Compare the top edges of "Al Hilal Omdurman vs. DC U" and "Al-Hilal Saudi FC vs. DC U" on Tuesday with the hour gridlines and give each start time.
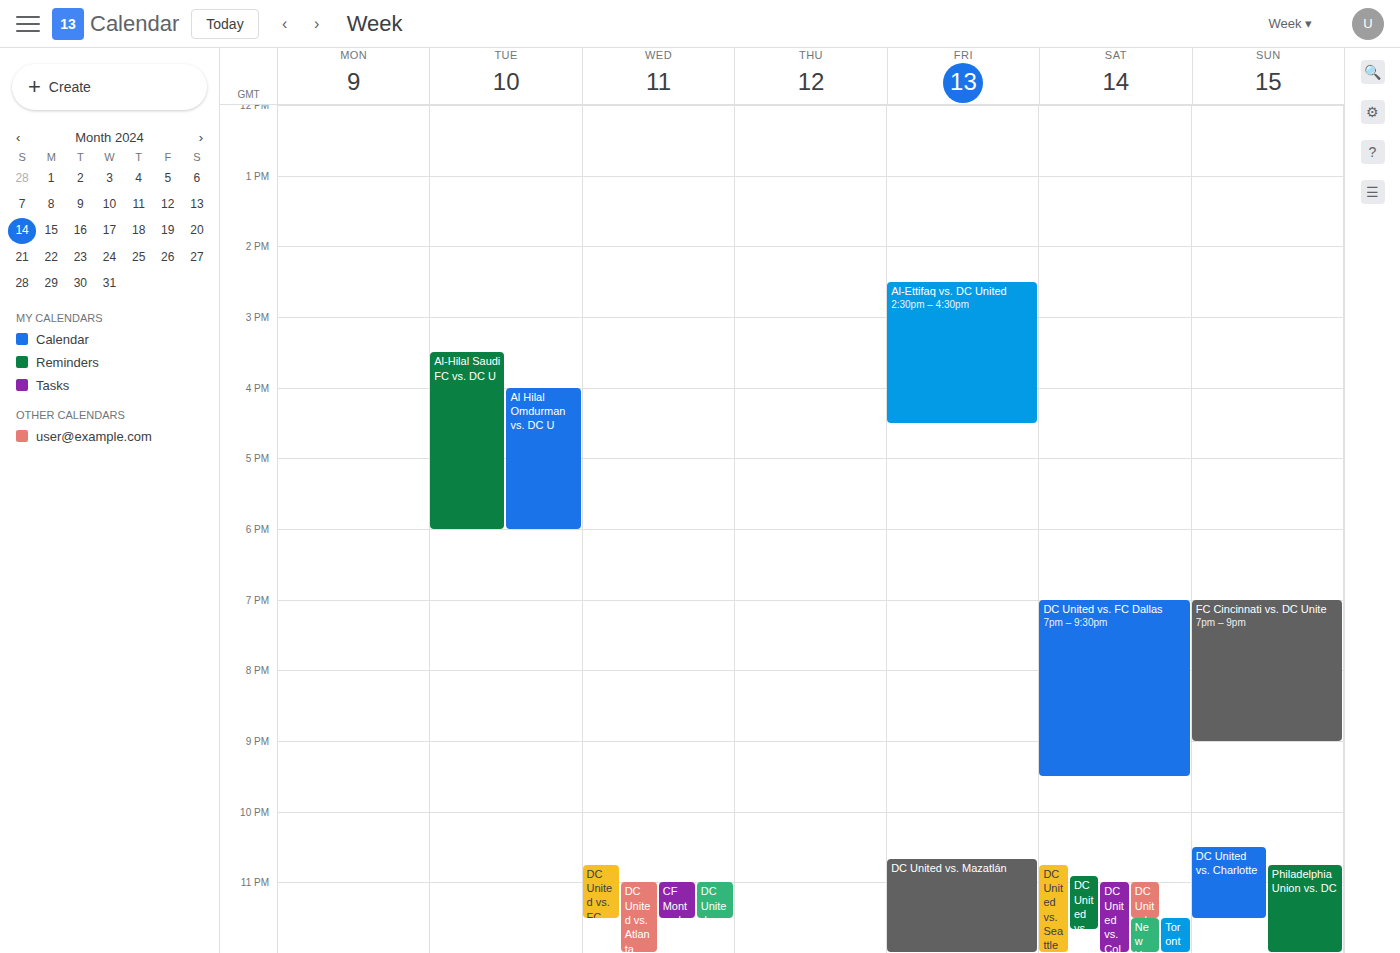
"Al Hilal Omdurman vs. DC U": 16:00, exactly on the 16:00 line. "Al-Hilal Saudi FC vs. DC U": 15:30, halfway between the 15:00 and 16:00 lines.